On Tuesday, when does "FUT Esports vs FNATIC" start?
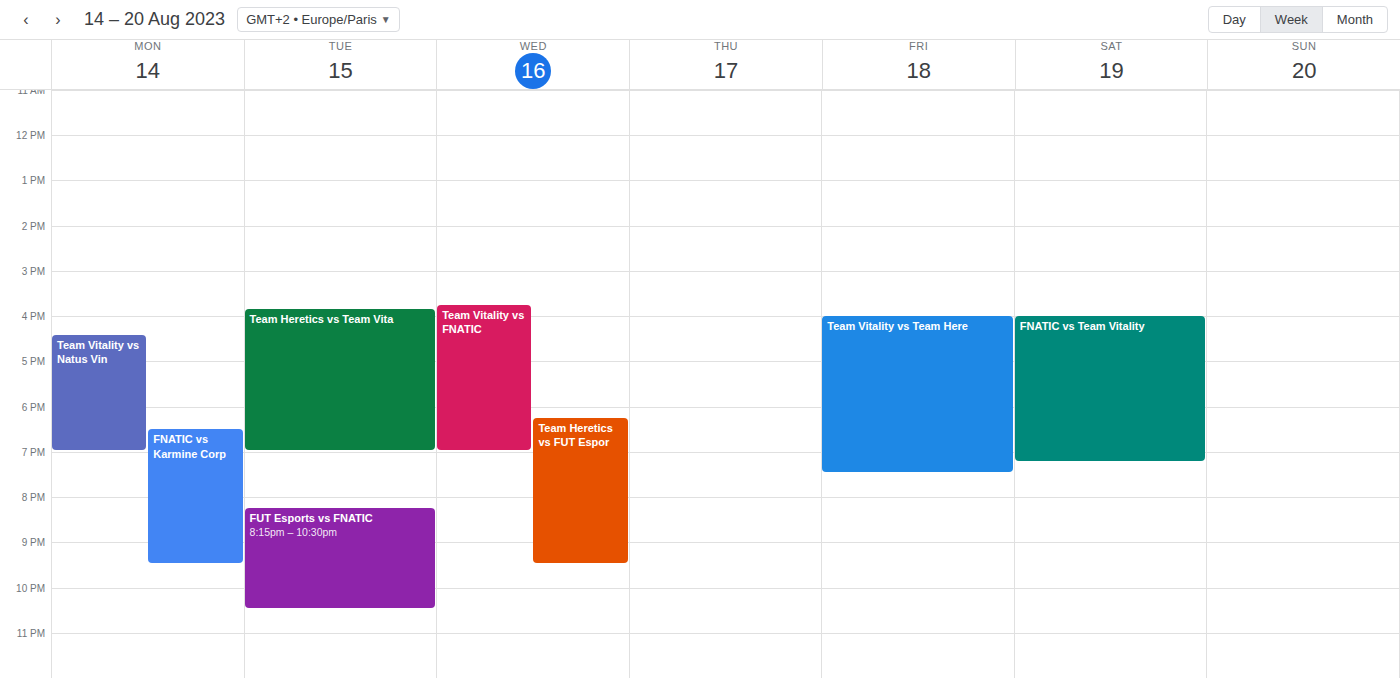
8:15 PM